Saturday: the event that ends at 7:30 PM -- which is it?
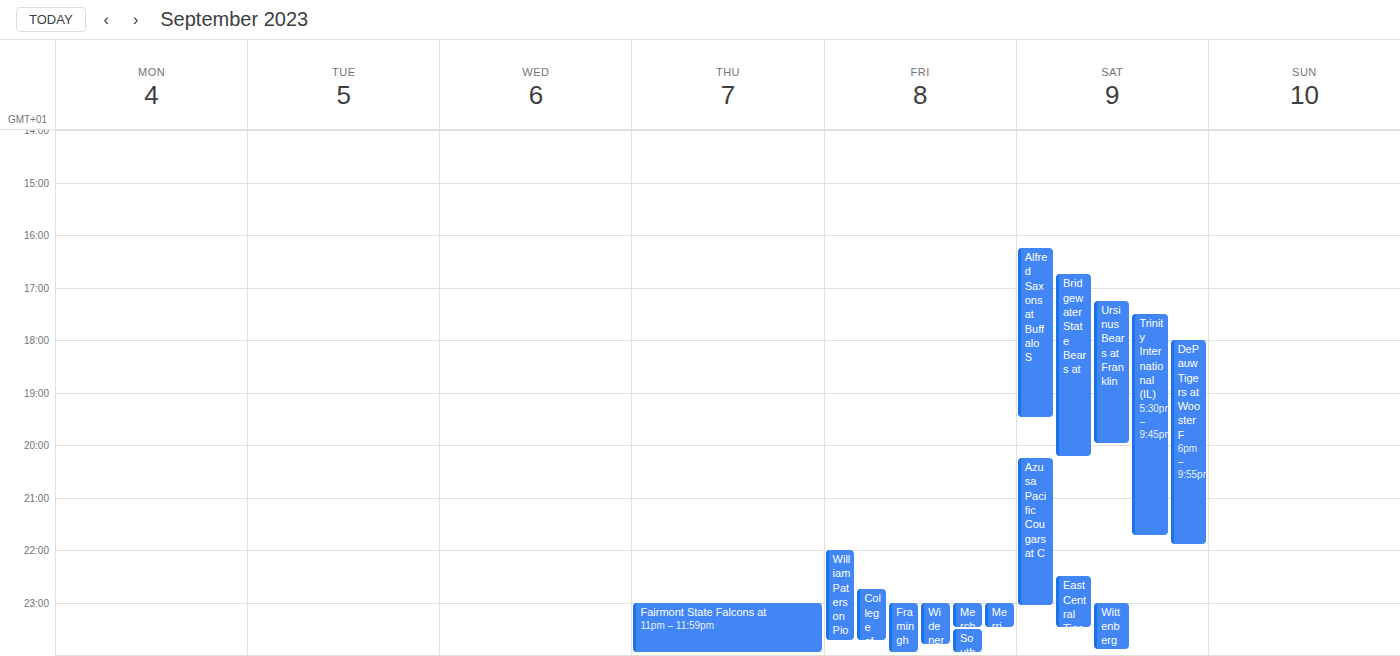
"Alfred Saxons at Buffalo S"